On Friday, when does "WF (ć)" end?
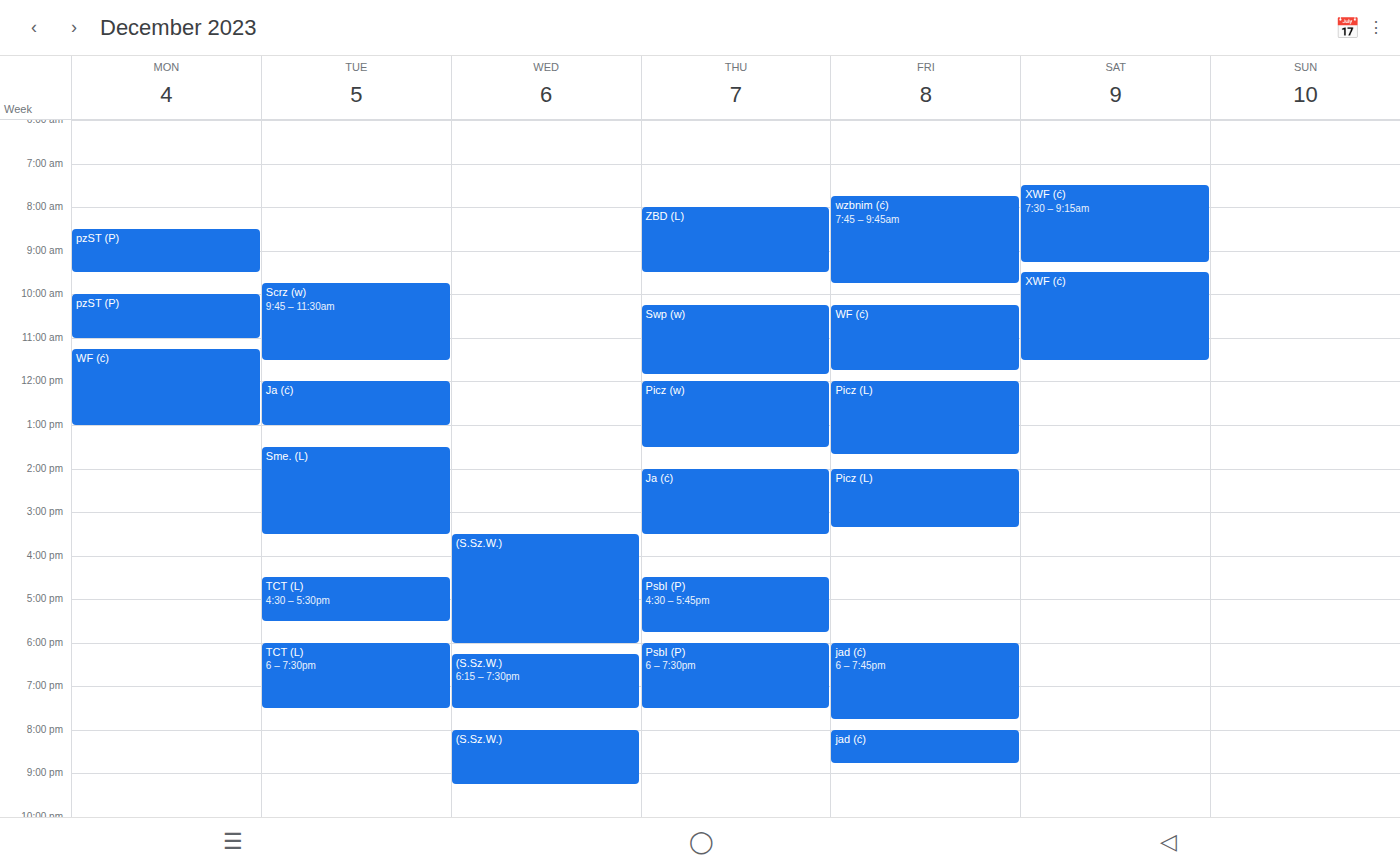
11:45 AM